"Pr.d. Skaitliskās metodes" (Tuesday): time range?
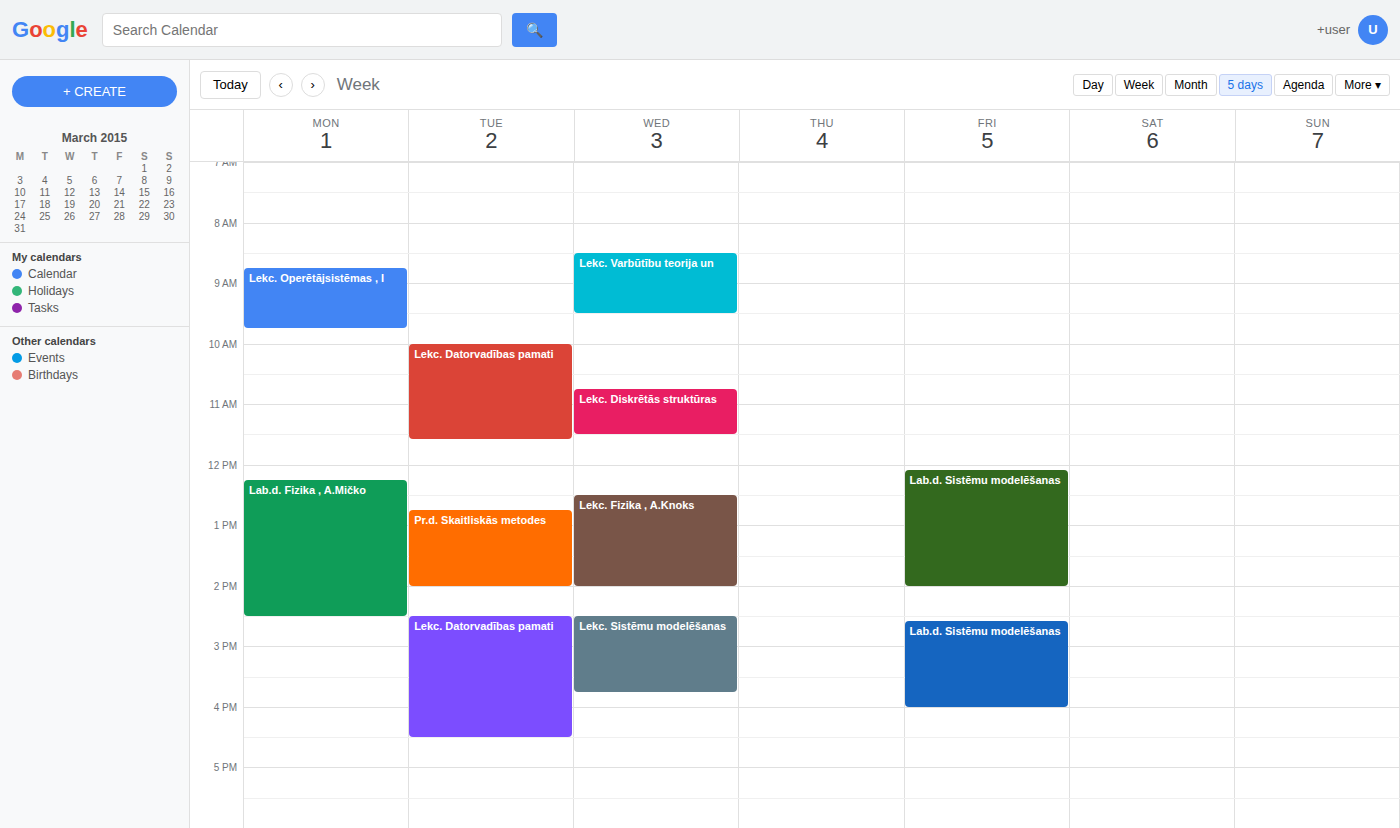
12:45 PM to 2:00 PM